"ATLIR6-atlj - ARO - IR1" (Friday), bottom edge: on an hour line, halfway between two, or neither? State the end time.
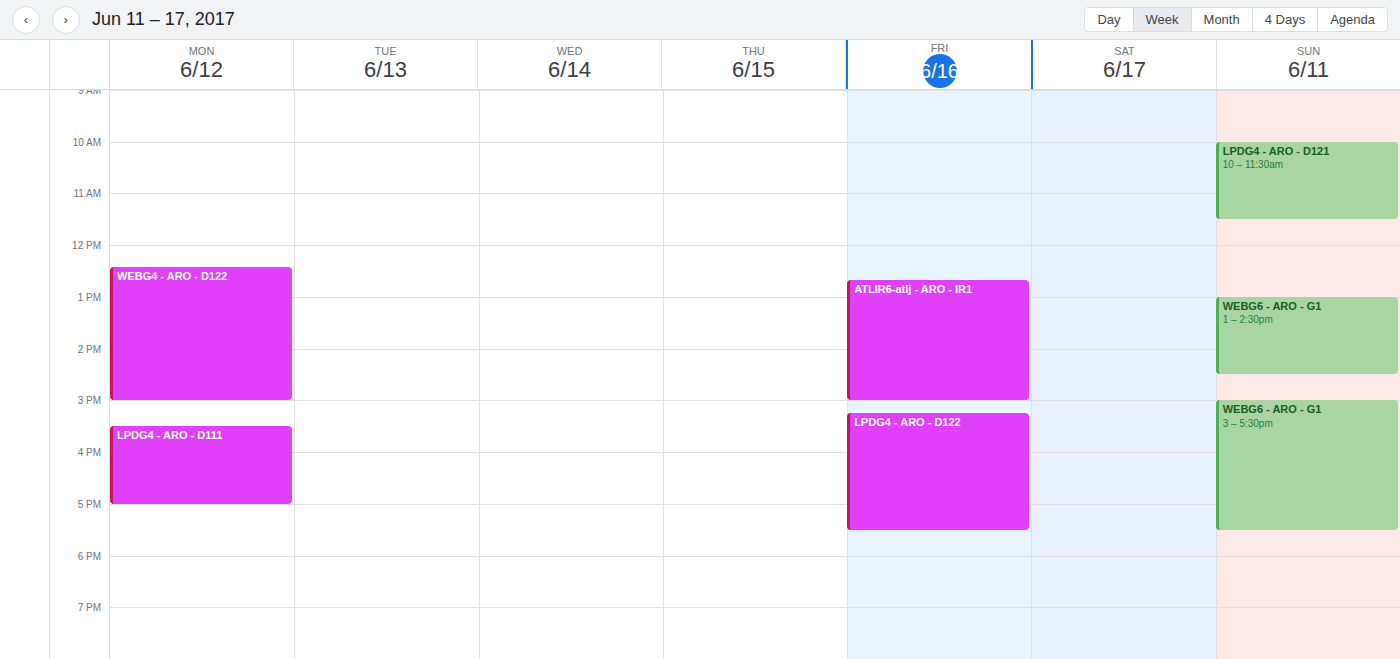
3:00 PM -- exactly on the 3 PM line.